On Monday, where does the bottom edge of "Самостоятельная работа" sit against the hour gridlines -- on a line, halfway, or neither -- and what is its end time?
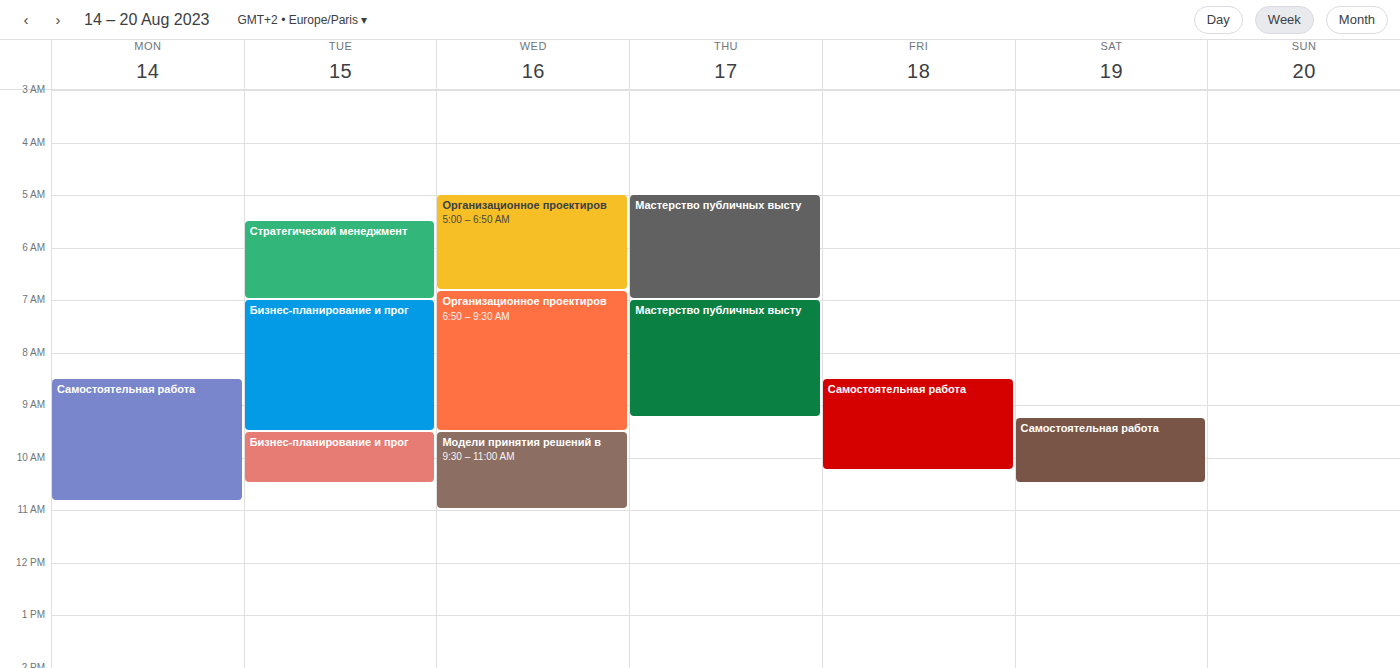
10:50 AM -- neither: 50 minutes below the 10 AM line and 10 minutes above the 11 AM line.